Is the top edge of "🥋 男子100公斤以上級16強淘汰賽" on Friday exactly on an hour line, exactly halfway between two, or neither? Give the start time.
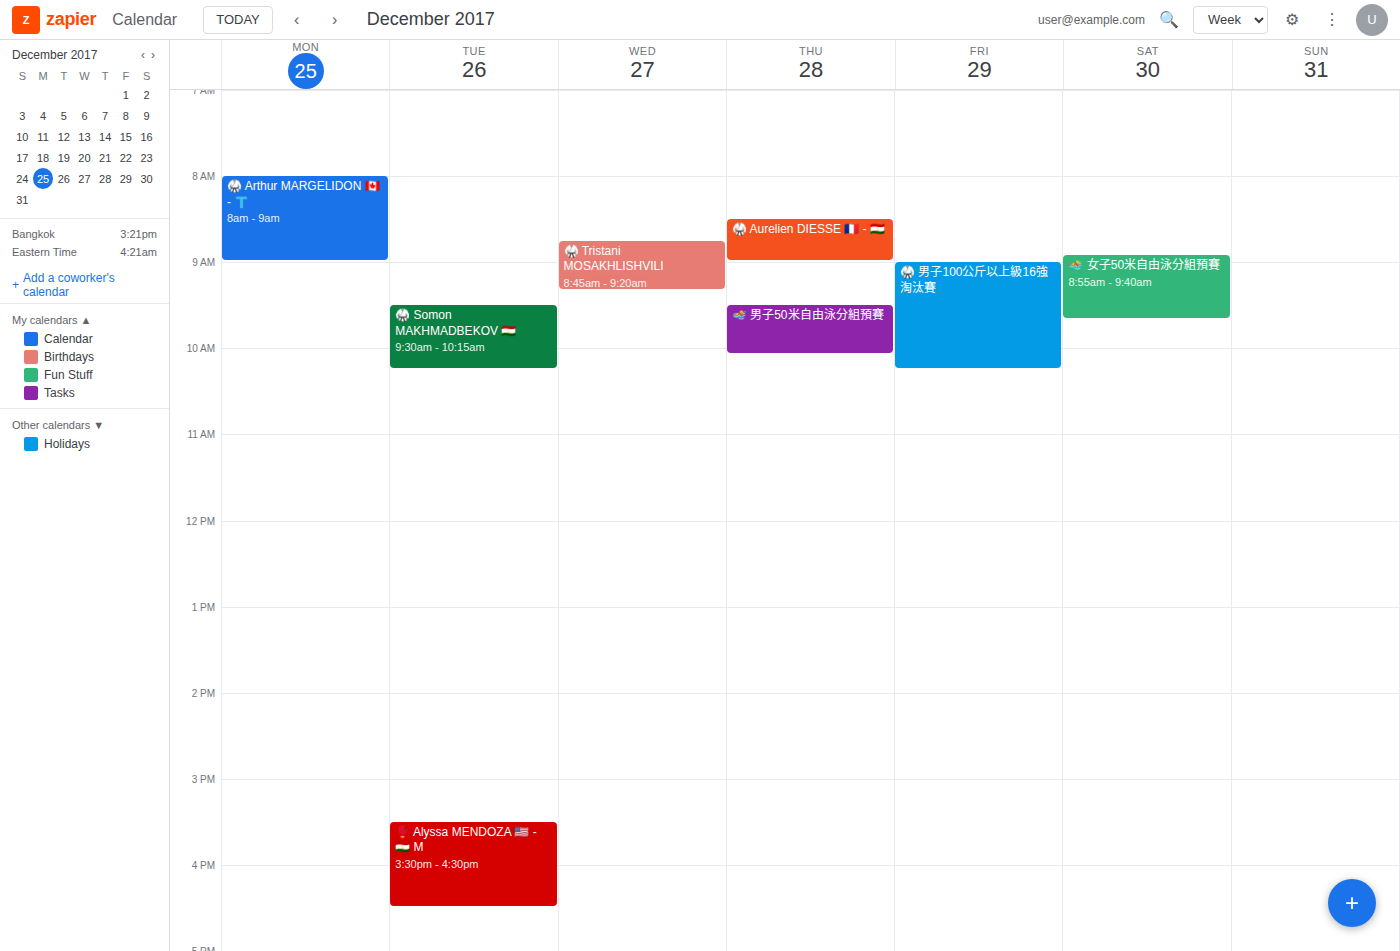
9:00 AM -- exactly on the 9 AM line.